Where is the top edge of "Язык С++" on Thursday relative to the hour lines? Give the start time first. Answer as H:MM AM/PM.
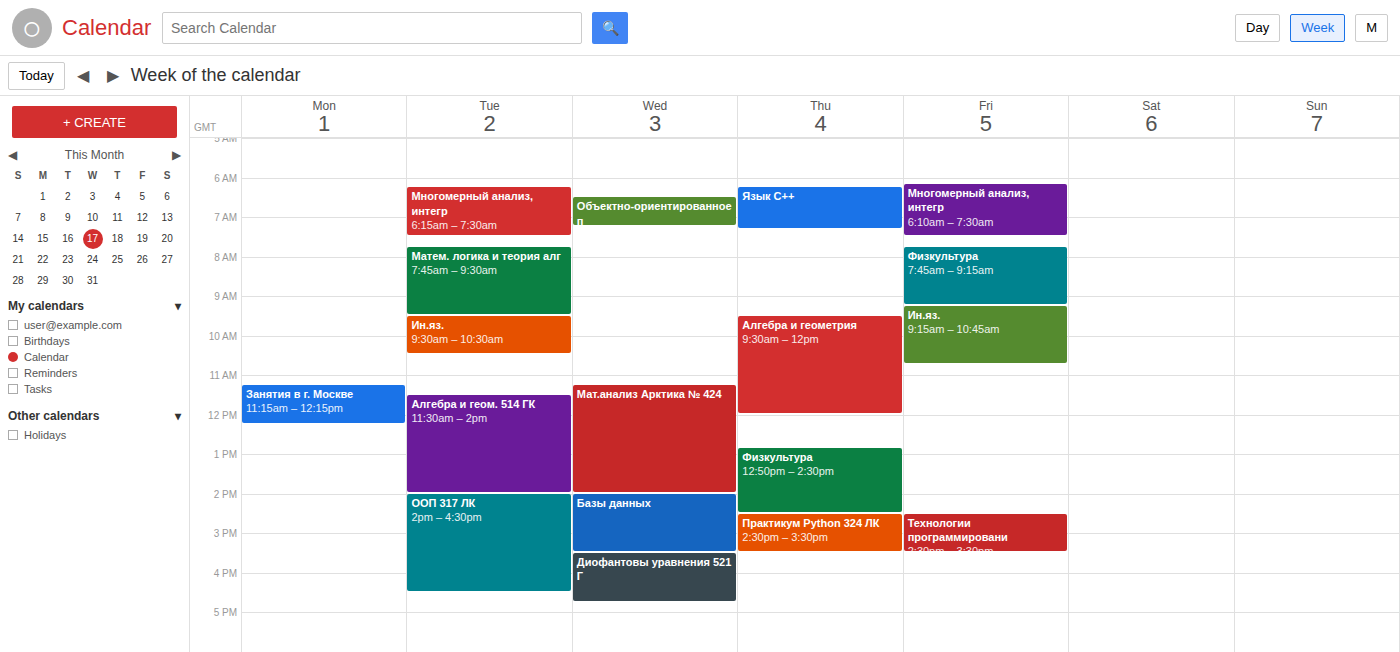
6:15 AM -- neither: a quarter of the way from the 6 AM line to the 7 AM line.